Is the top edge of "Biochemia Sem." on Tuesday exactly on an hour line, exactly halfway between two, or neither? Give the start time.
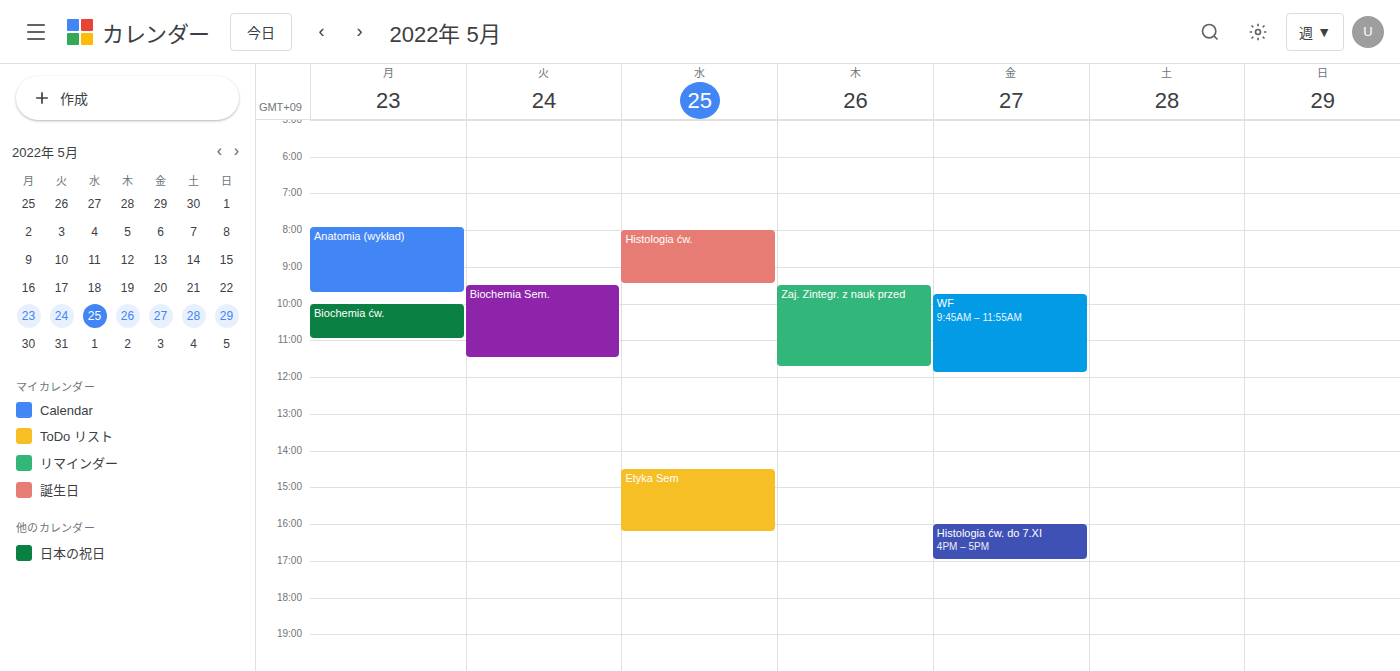
9:30 AM -- halfway between the 9 AM and 10 AM lines.